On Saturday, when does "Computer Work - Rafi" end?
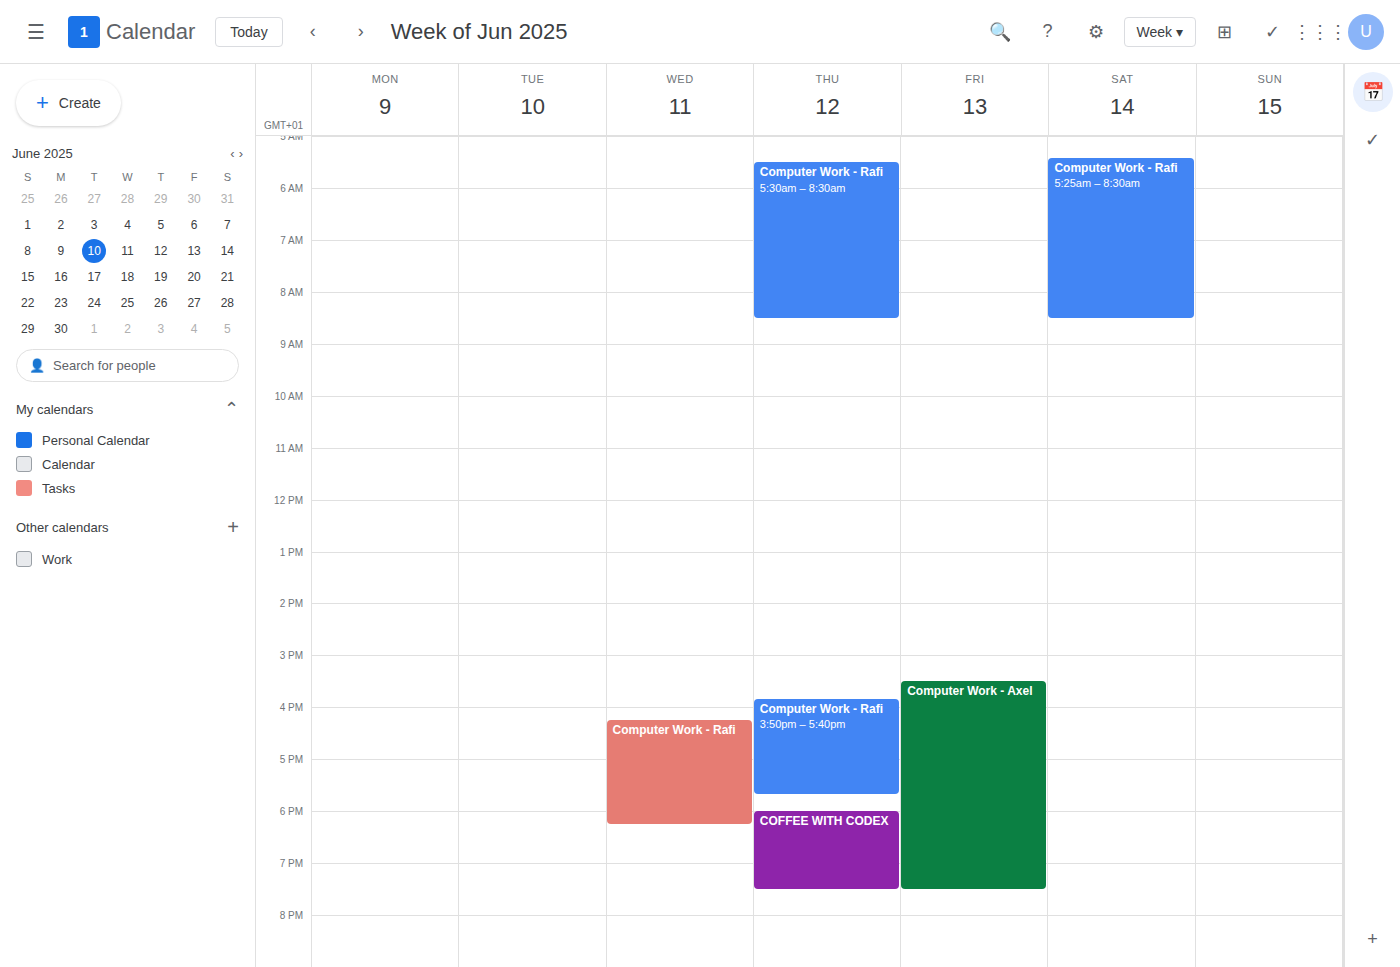
8:30 AM